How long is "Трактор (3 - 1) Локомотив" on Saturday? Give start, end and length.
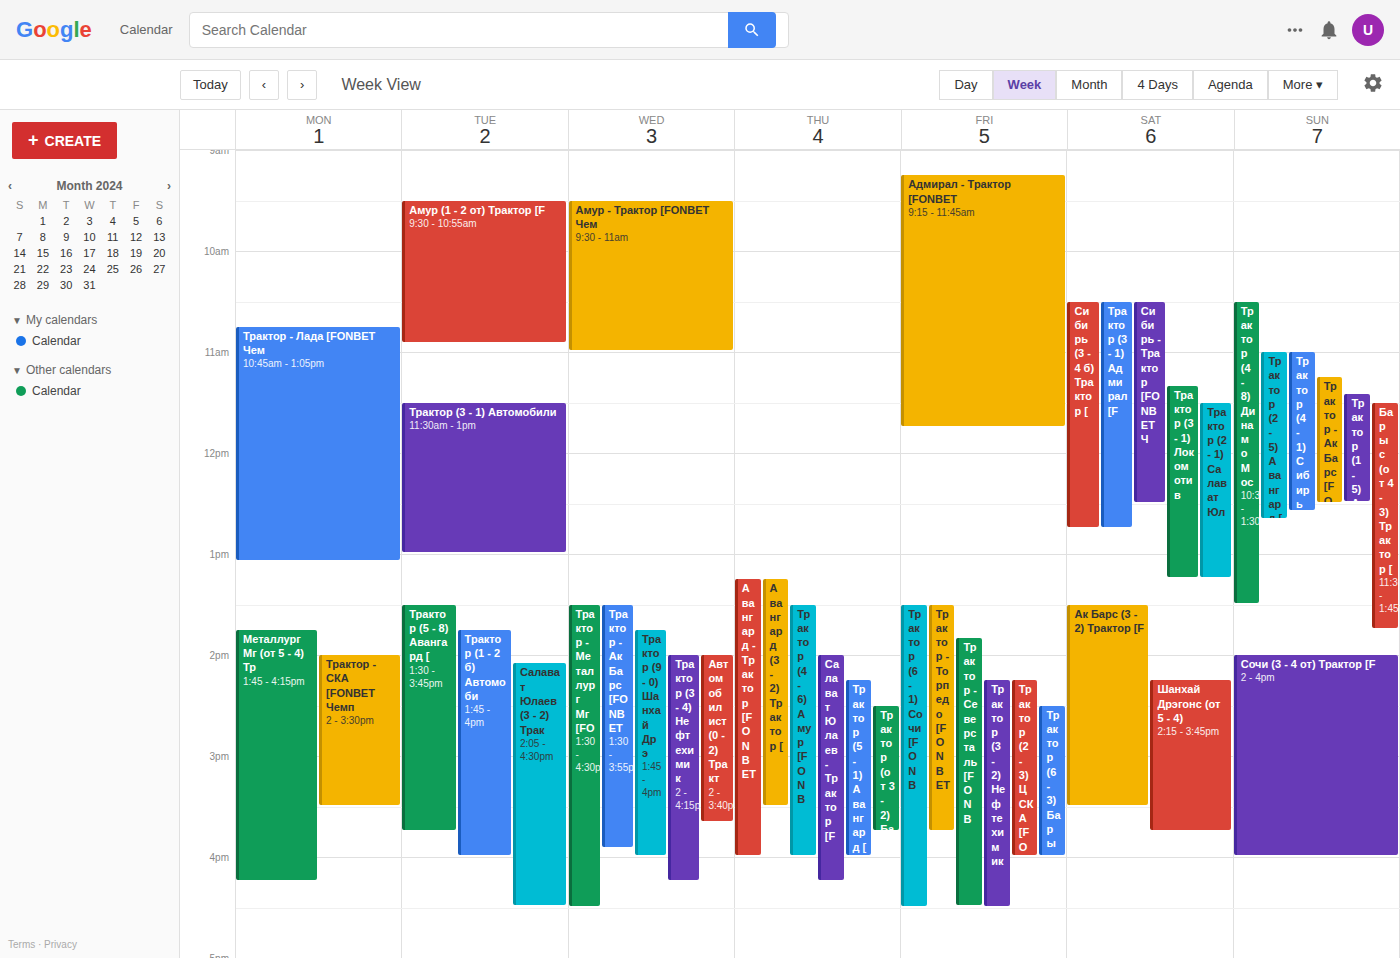
11:20 to 13:15, 1 hour 55 minutes